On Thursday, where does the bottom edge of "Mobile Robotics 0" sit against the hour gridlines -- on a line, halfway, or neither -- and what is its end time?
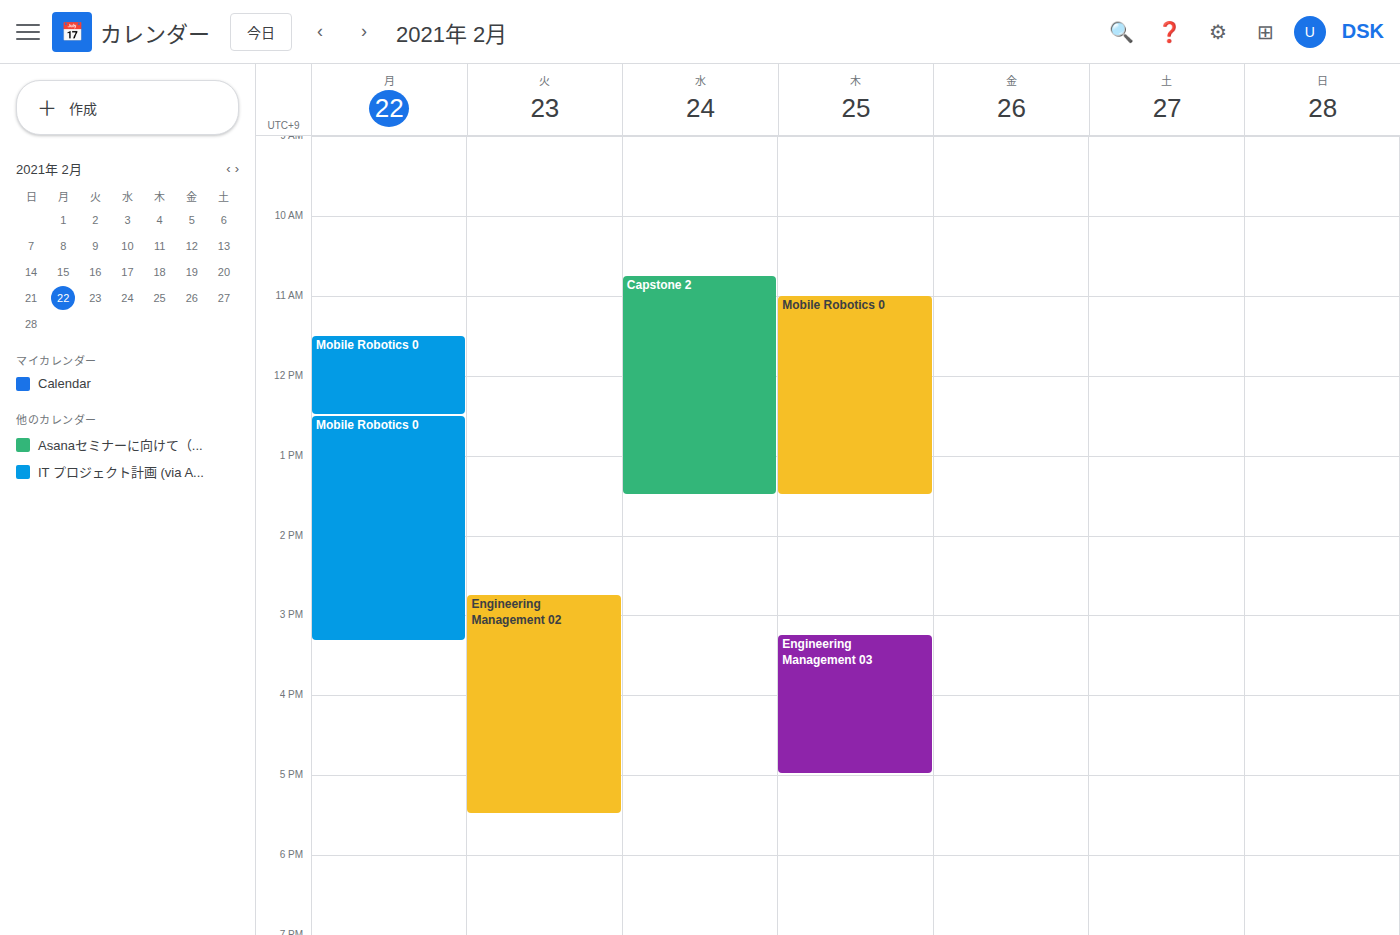
1:30 PM -- halfway between the 1 PM and 2 PM lines.